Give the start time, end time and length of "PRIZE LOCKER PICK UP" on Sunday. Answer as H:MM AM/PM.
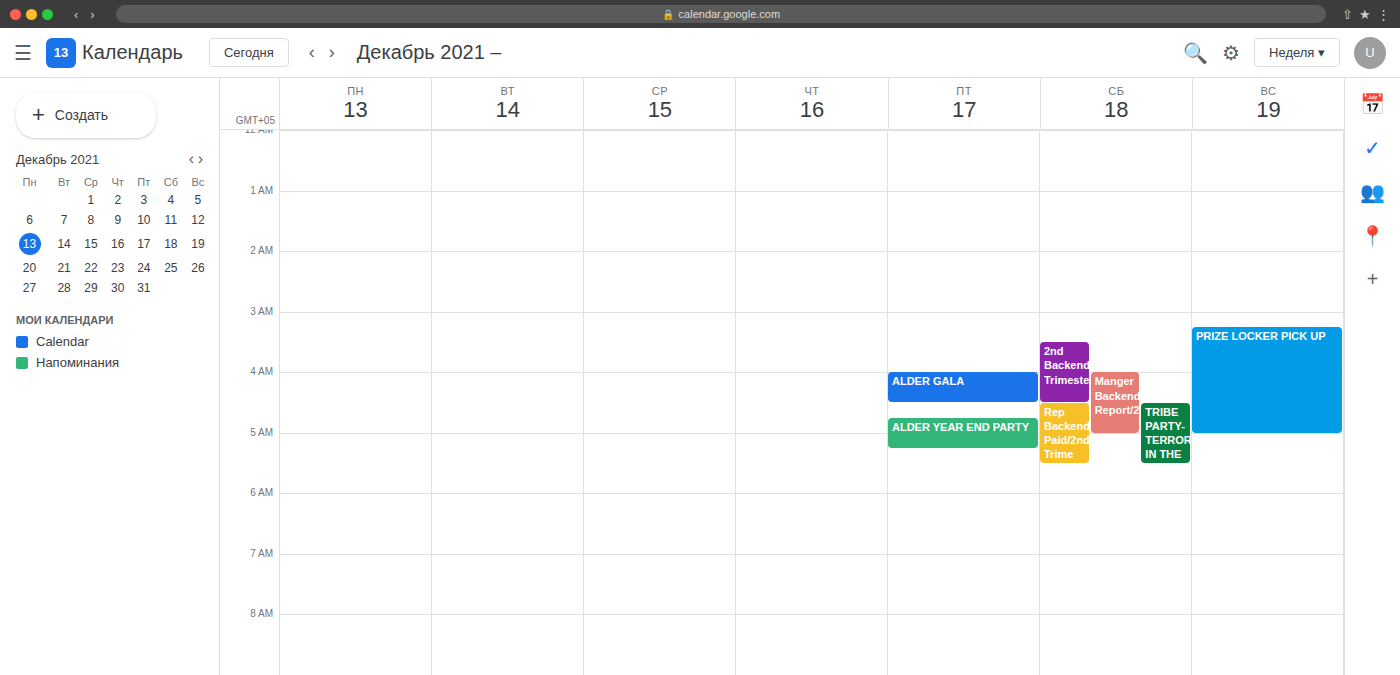
3:15 AM to 5:00 AM, 1 hour 45 minutes